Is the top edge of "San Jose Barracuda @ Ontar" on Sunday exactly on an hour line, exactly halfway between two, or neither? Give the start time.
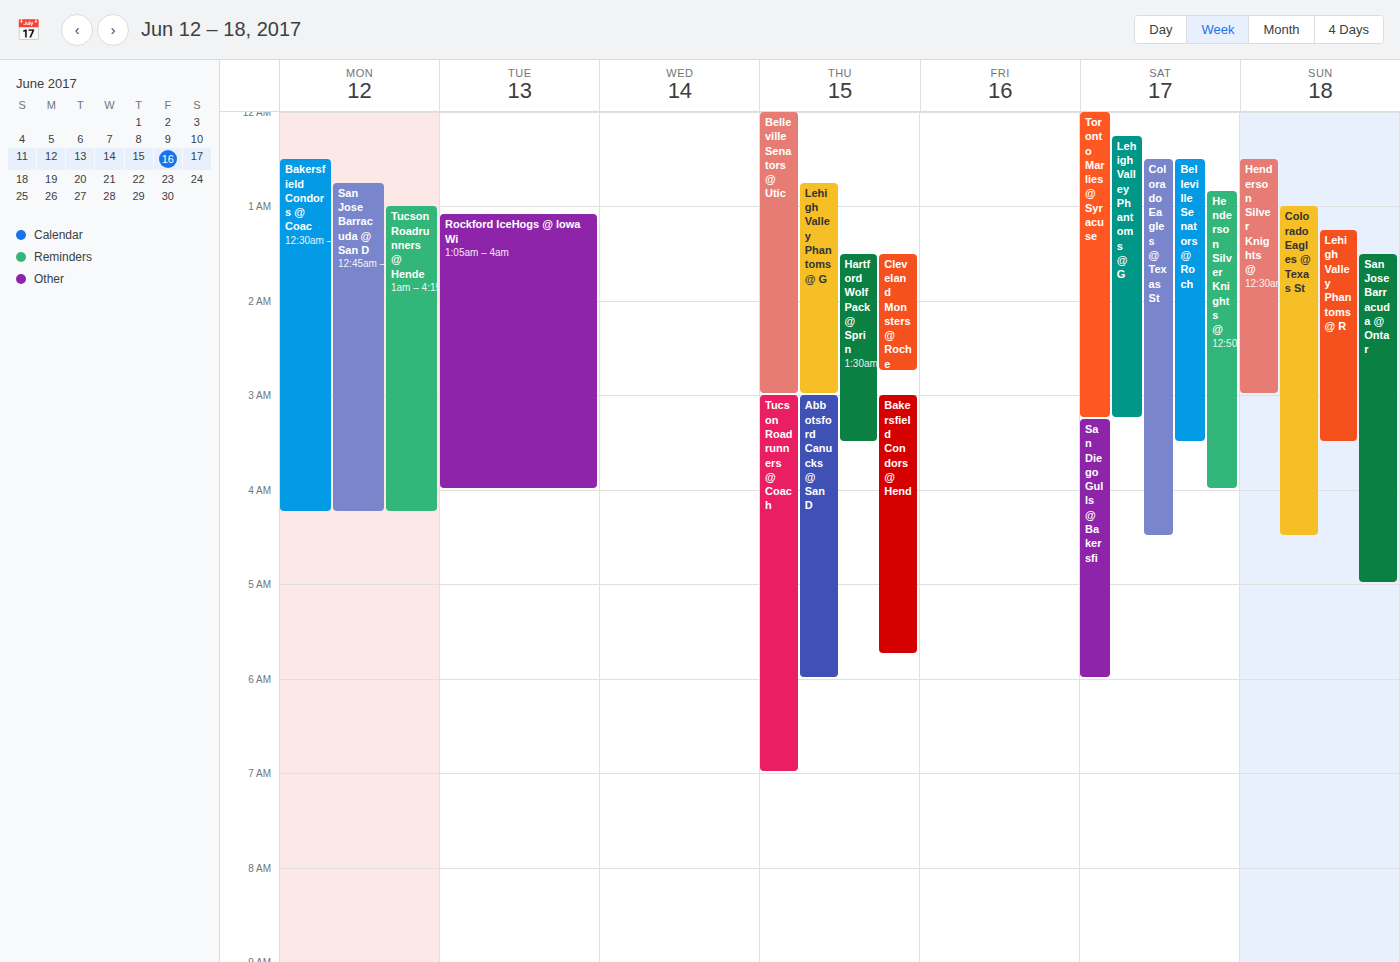
1:30 AM -- halfway between the 1 AM and 2 AM lines.